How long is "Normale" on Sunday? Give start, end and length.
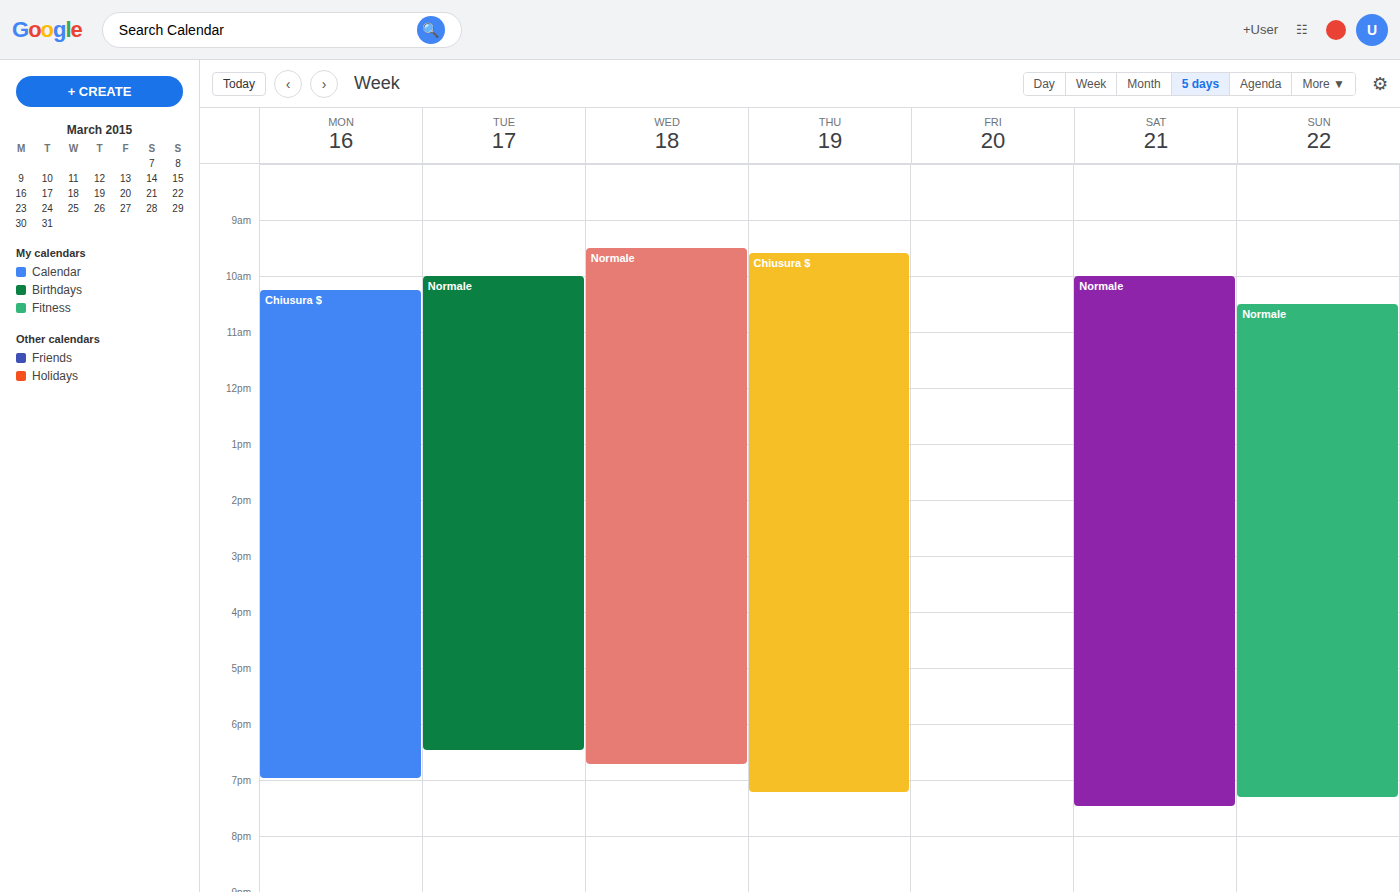
10:30 AM to 7:20 PM, 8 hours 50 minutes